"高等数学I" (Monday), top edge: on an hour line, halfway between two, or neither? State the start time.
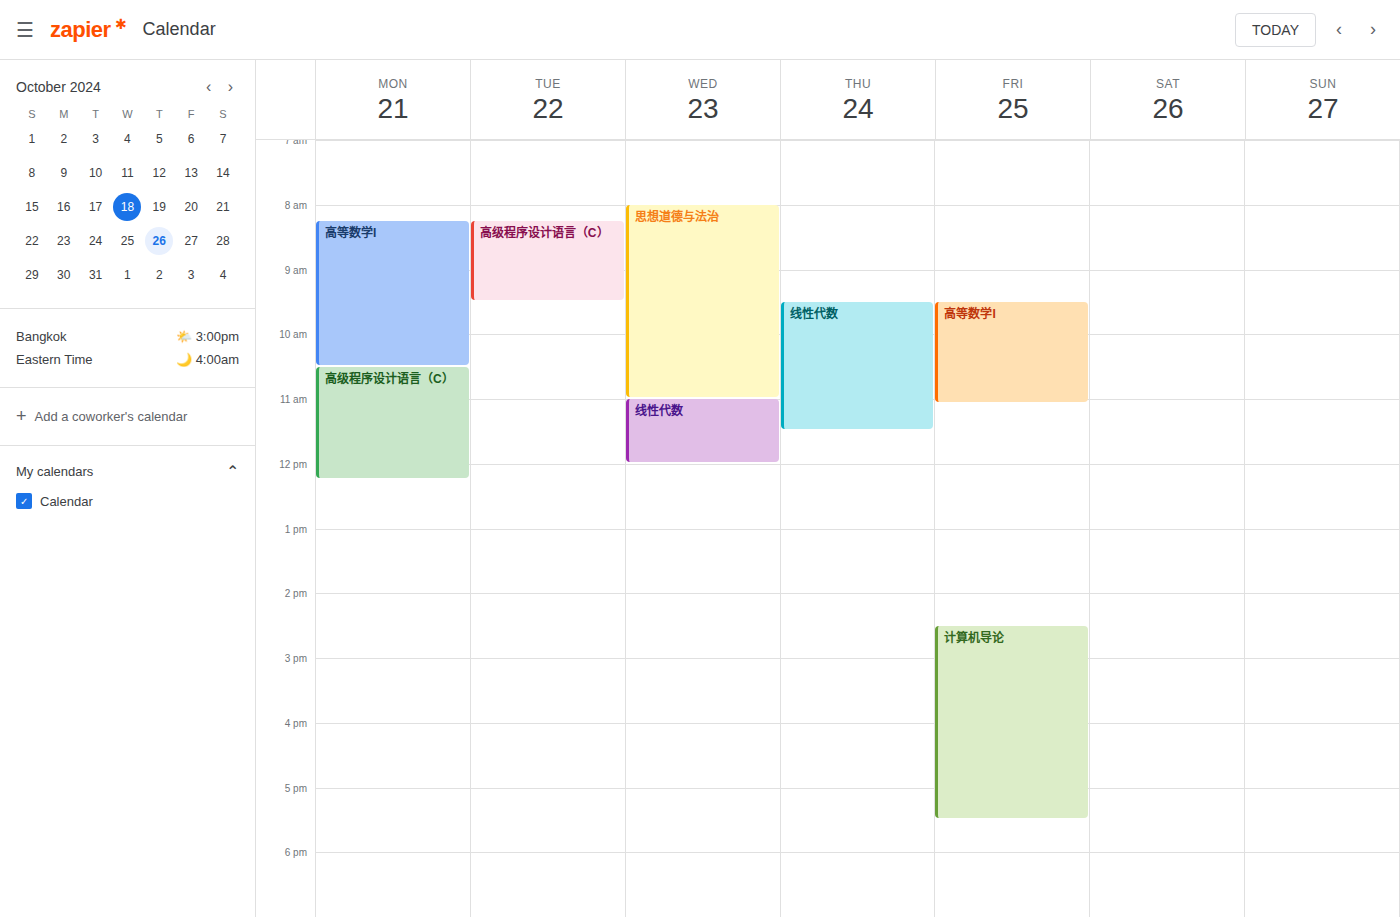
08:15 -- neither: a quarter of the way from the 08:00 line to the 09:00 line.